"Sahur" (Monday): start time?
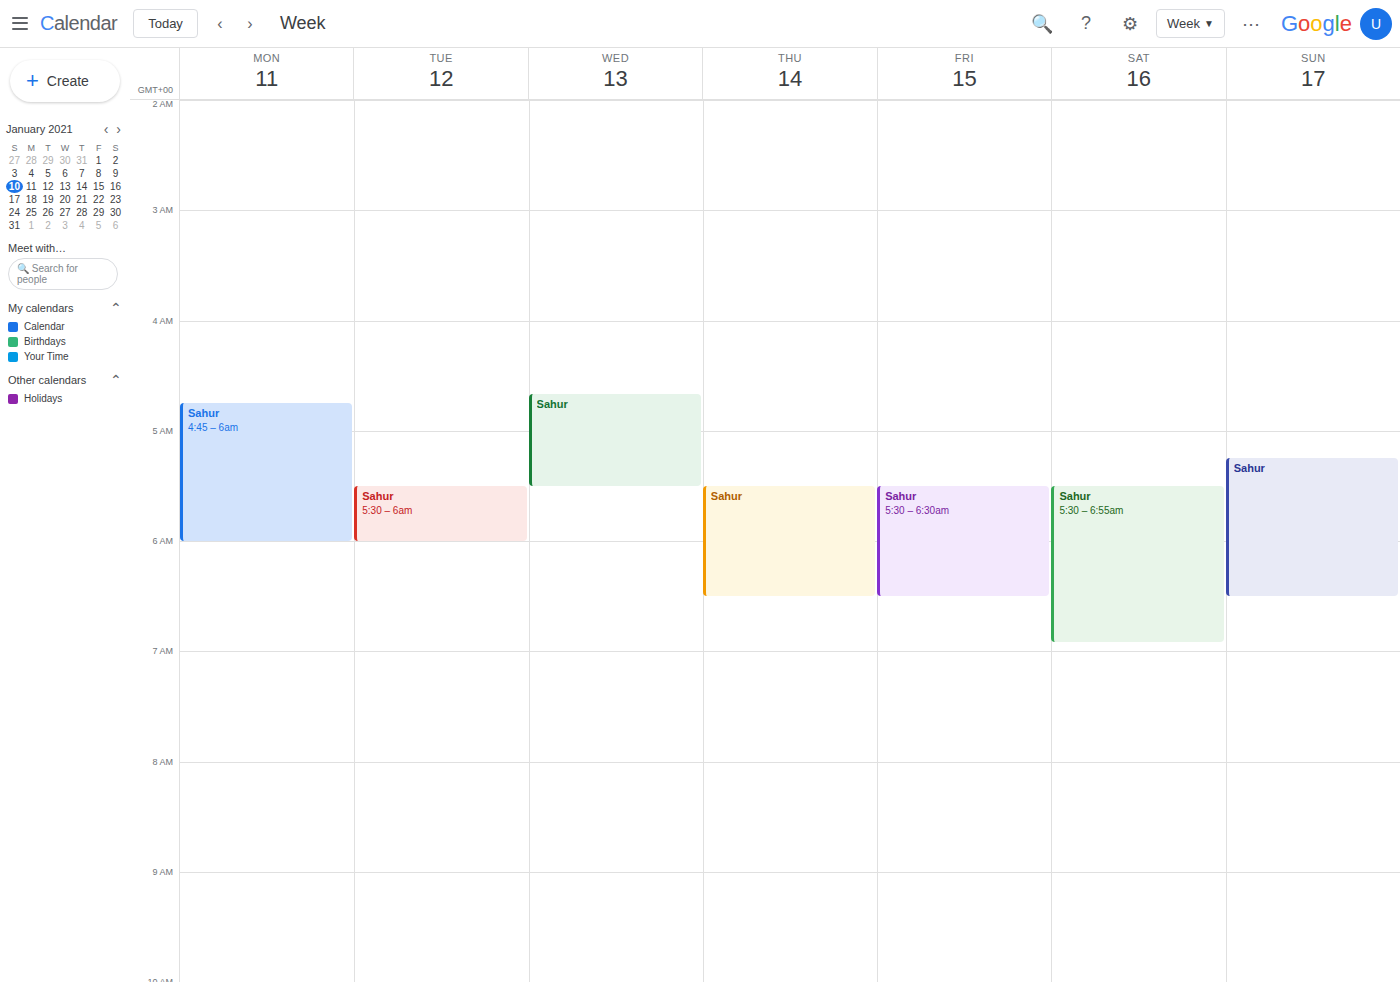
04:45